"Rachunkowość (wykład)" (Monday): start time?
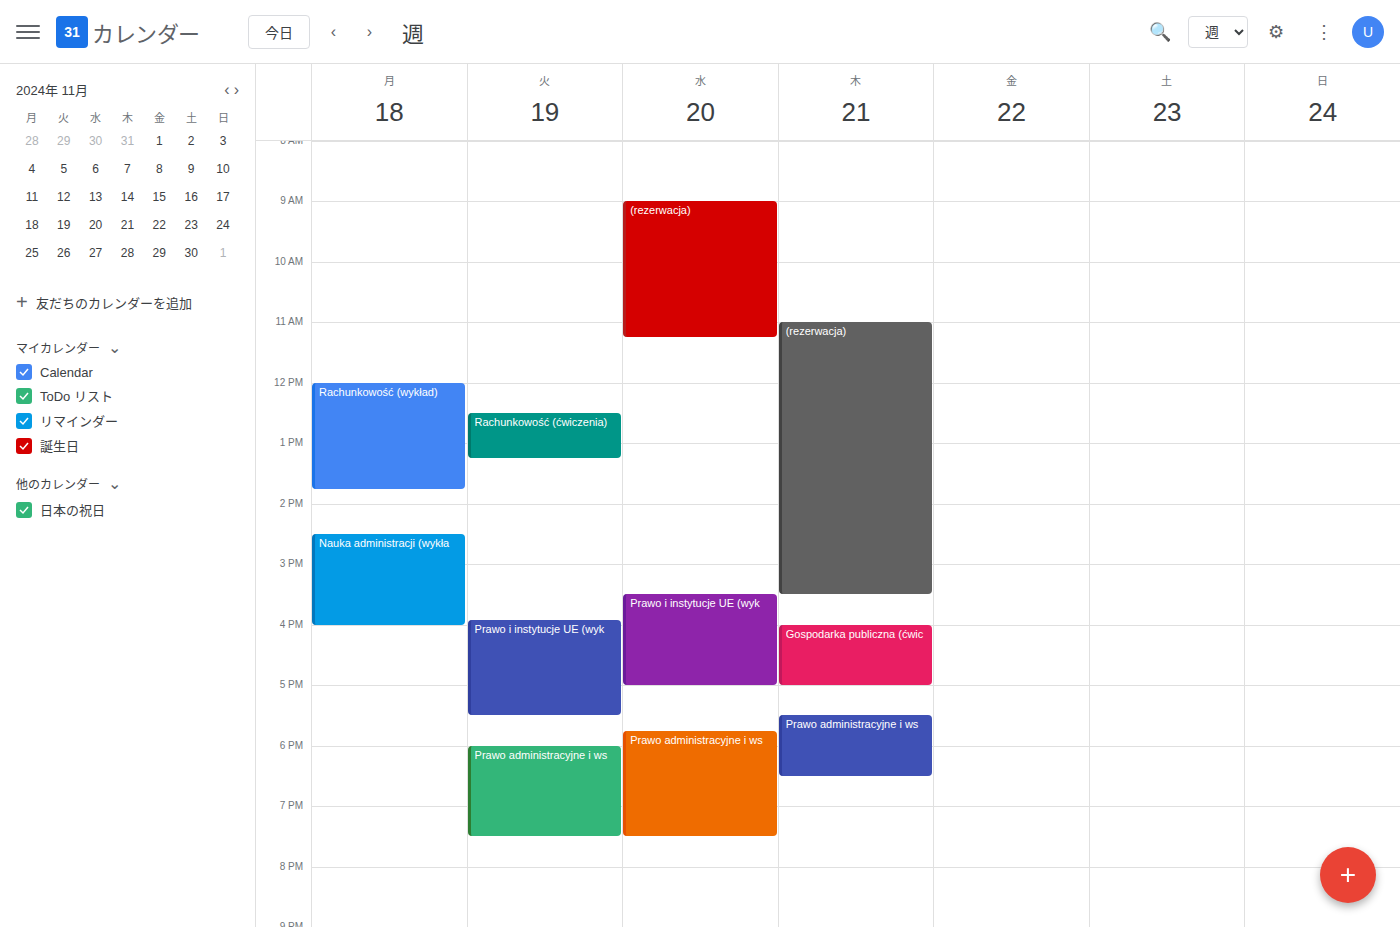
12:00 PM